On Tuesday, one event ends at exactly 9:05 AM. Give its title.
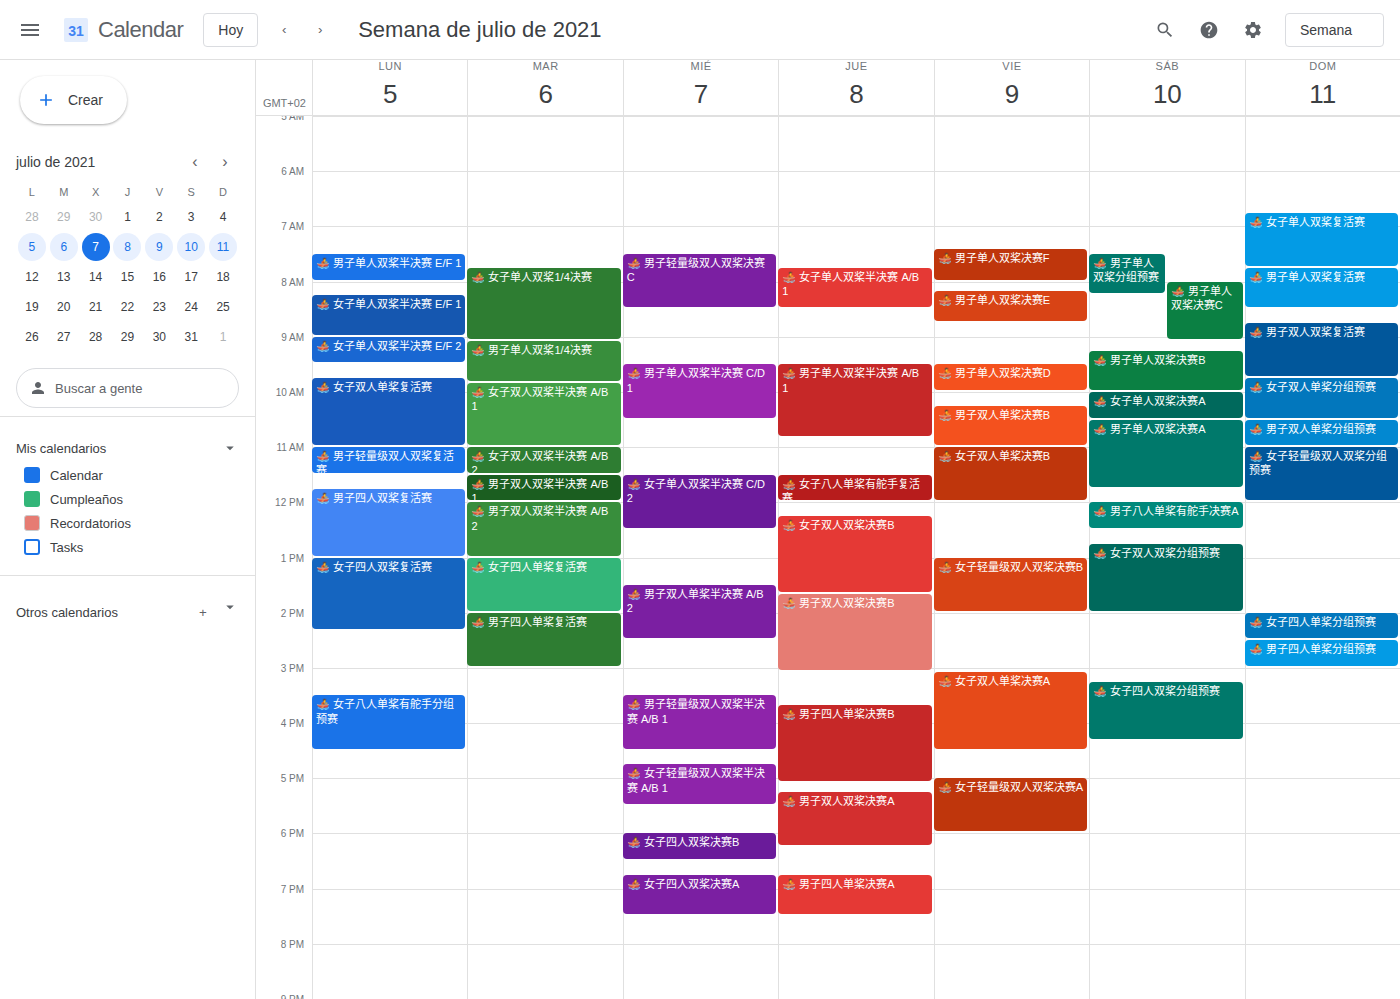
"🚣 女子单人双桨1/4决赛"